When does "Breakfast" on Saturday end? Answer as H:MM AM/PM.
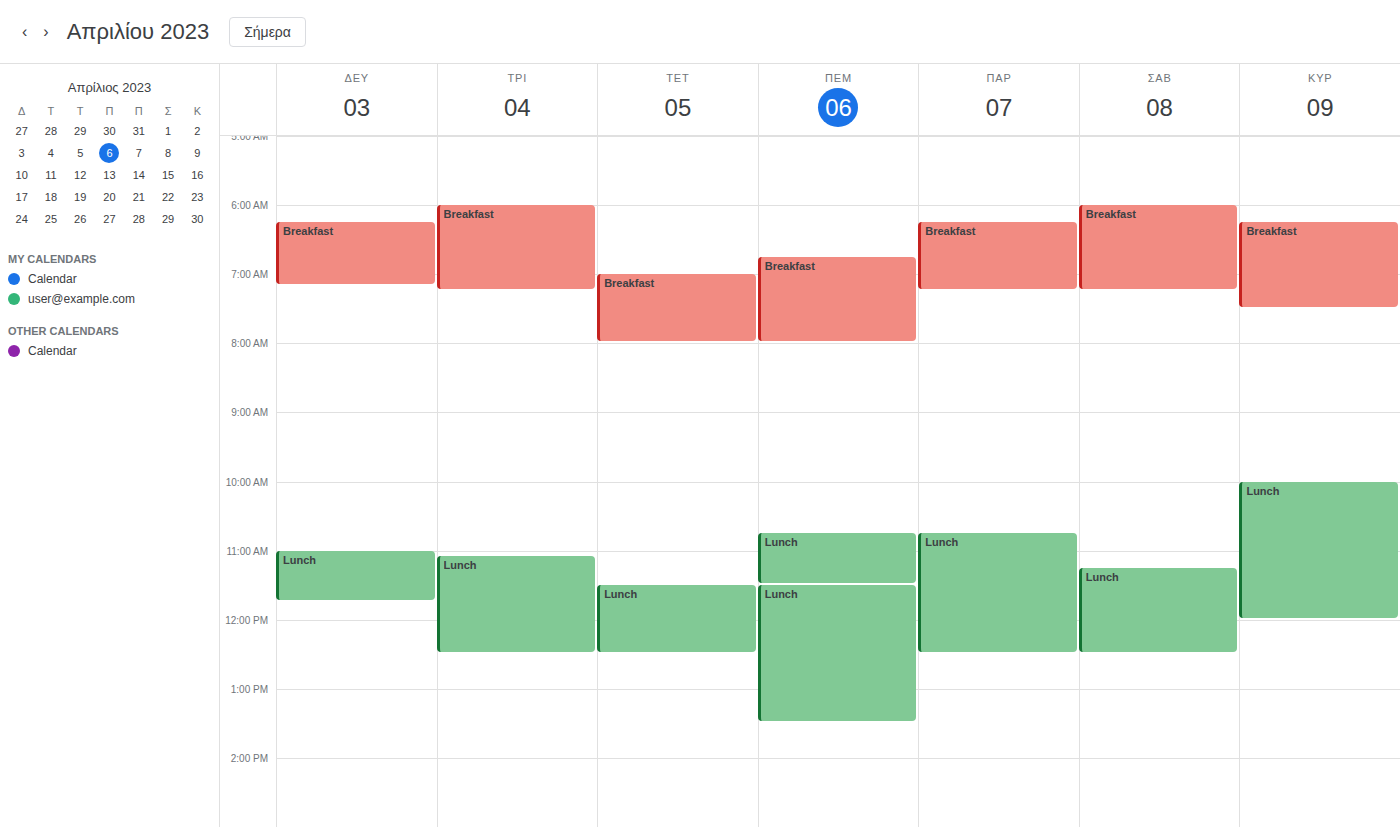
7:15 AM